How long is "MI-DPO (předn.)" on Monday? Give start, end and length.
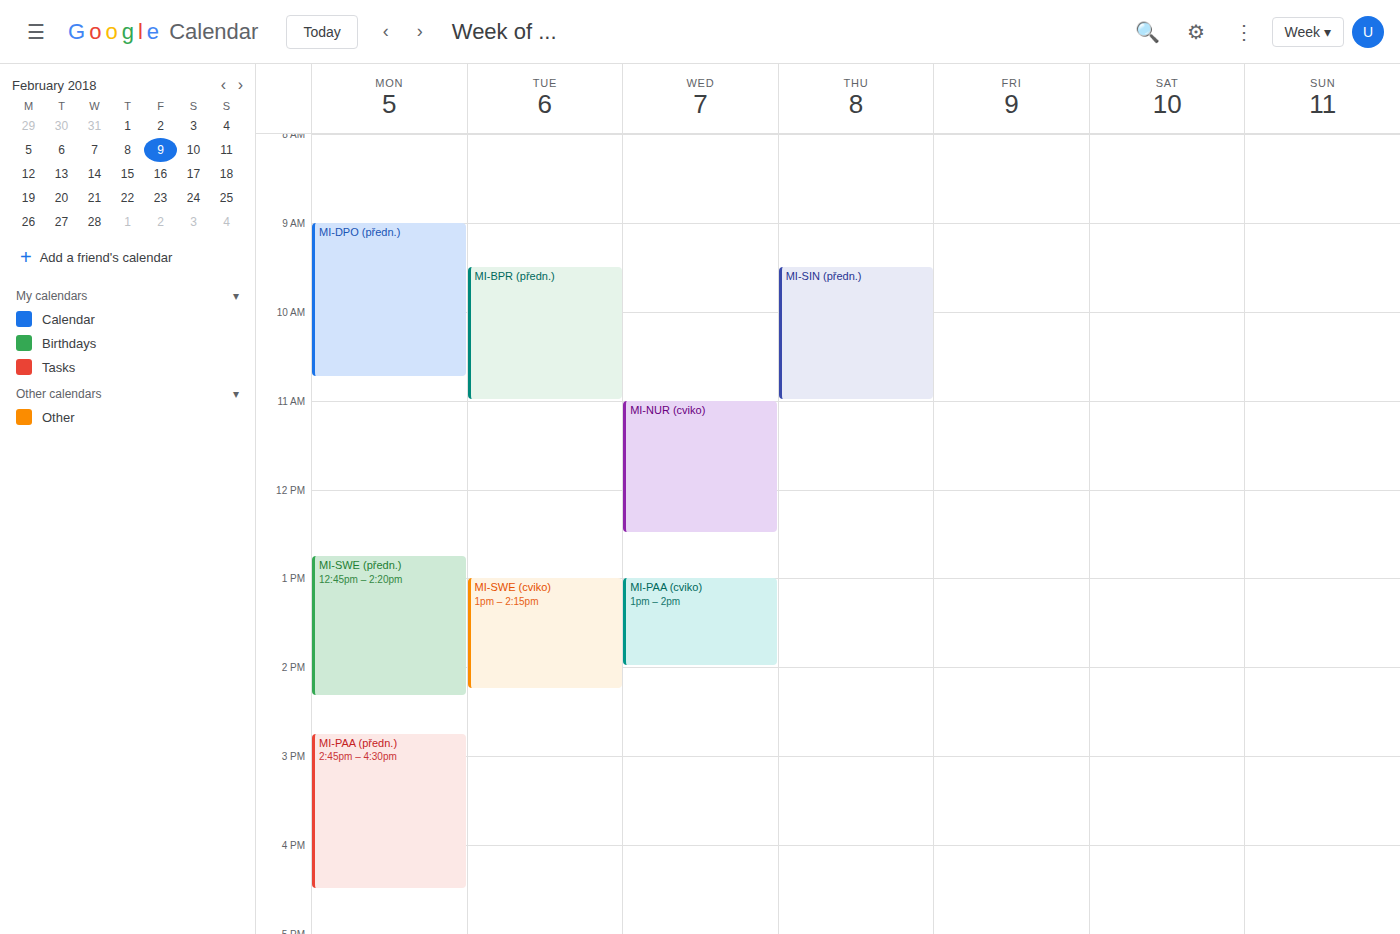
9:00 AM to 10:45 AM, 1 hour 45 minutes